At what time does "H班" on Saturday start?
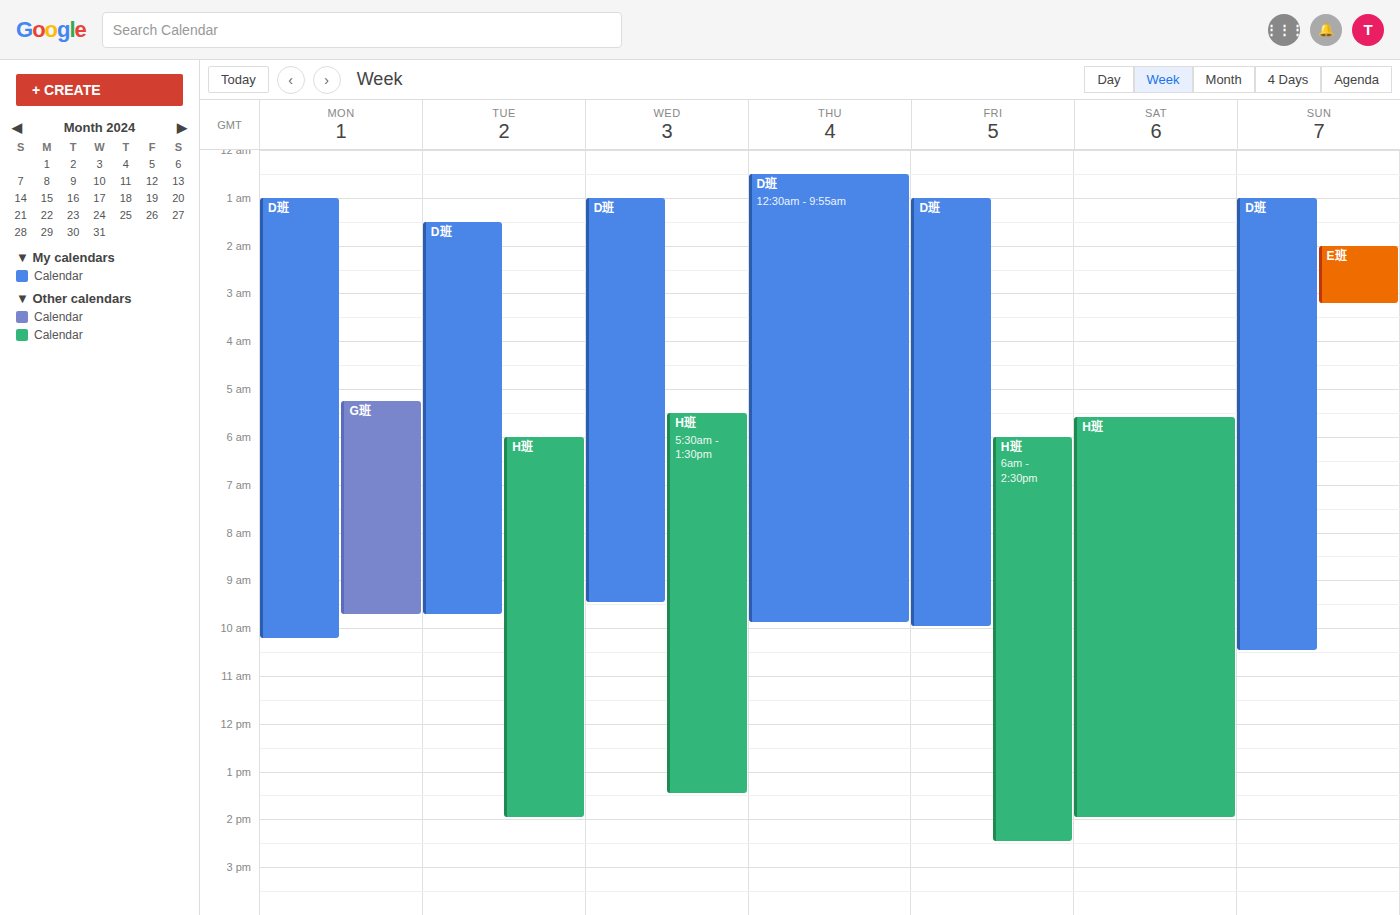
05:35